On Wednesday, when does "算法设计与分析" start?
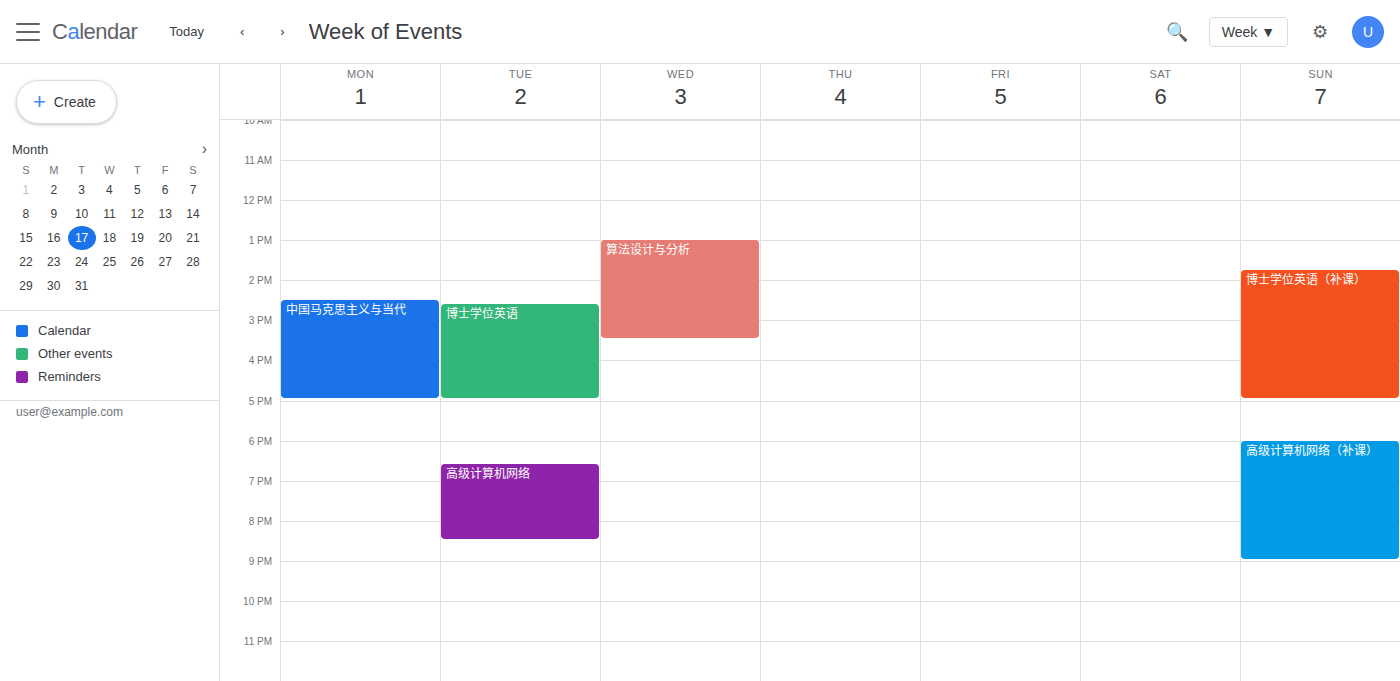
1:00 PM